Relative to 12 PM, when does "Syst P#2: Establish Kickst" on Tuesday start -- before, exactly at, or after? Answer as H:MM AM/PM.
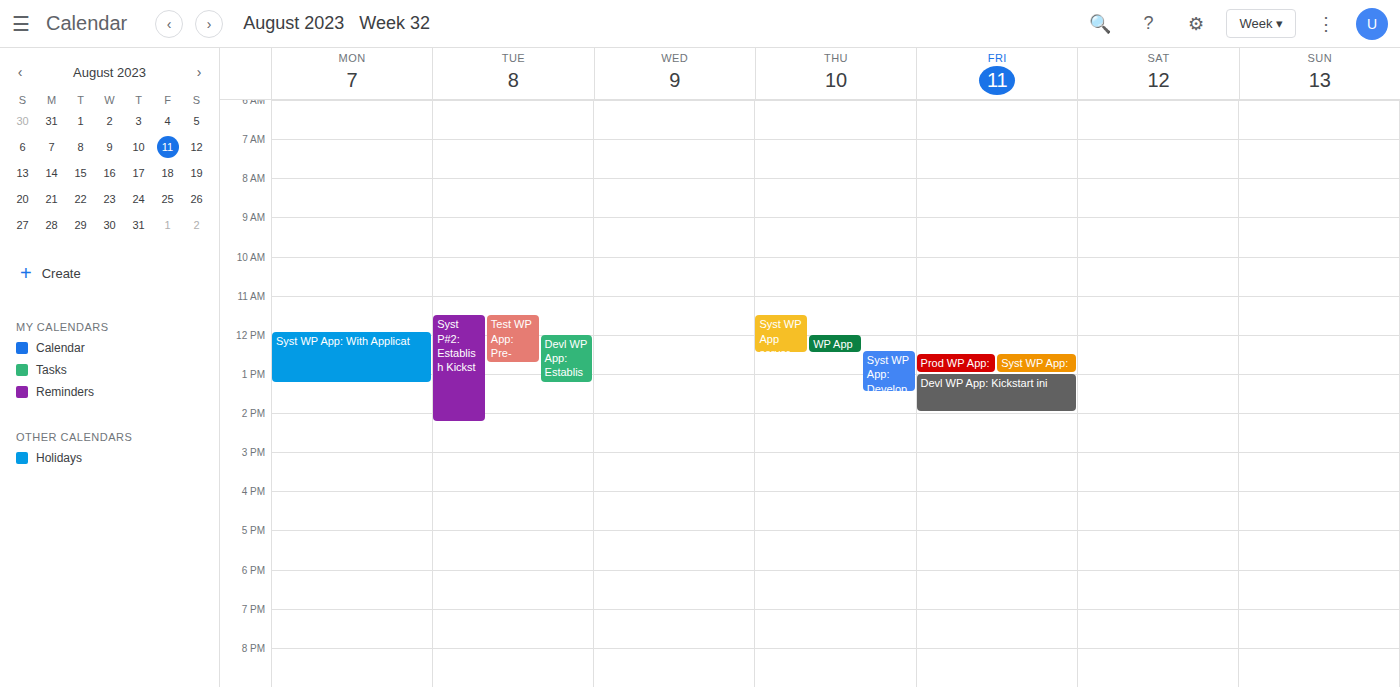
11:30 AM -- before 12 PM, 30 minutes above the 12 PM line.